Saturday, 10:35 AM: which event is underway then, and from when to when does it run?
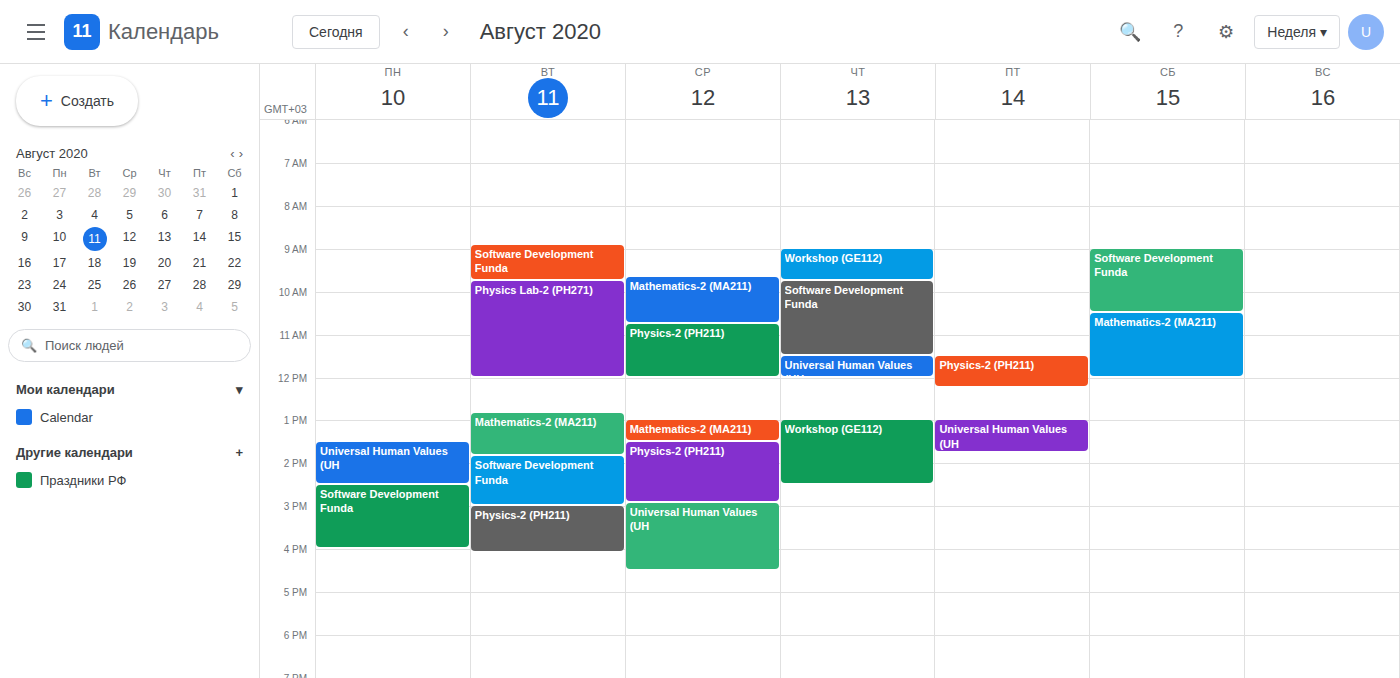
"Mathematics-2 (MA211)", 10:30 AM to 12:00 PM